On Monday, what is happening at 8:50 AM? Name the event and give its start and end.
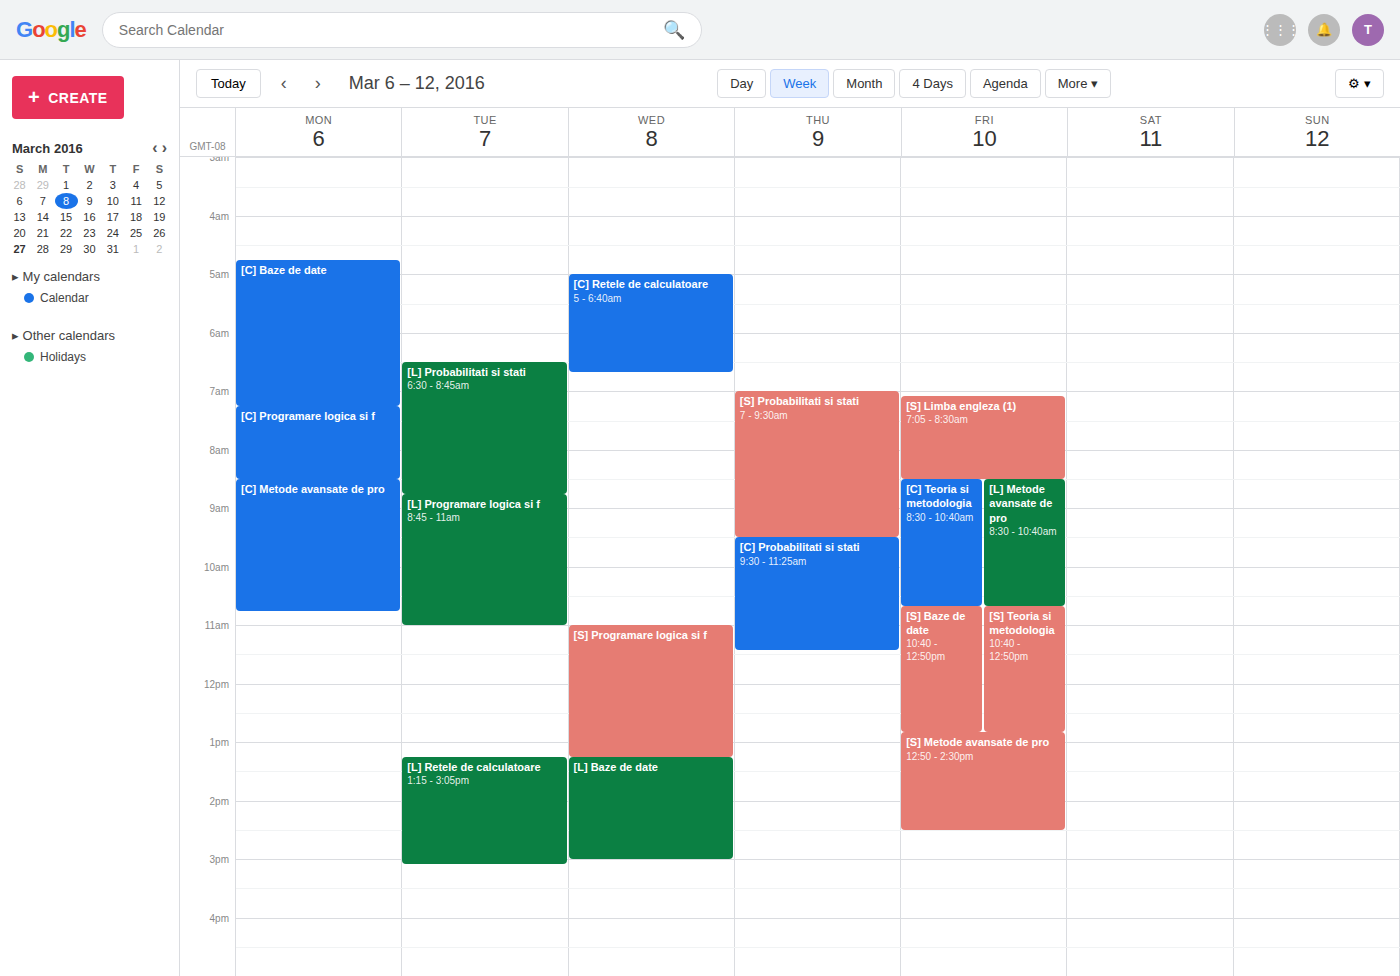
"[C] Metode avansate de pro", 8:30 AM to 10:45 AM